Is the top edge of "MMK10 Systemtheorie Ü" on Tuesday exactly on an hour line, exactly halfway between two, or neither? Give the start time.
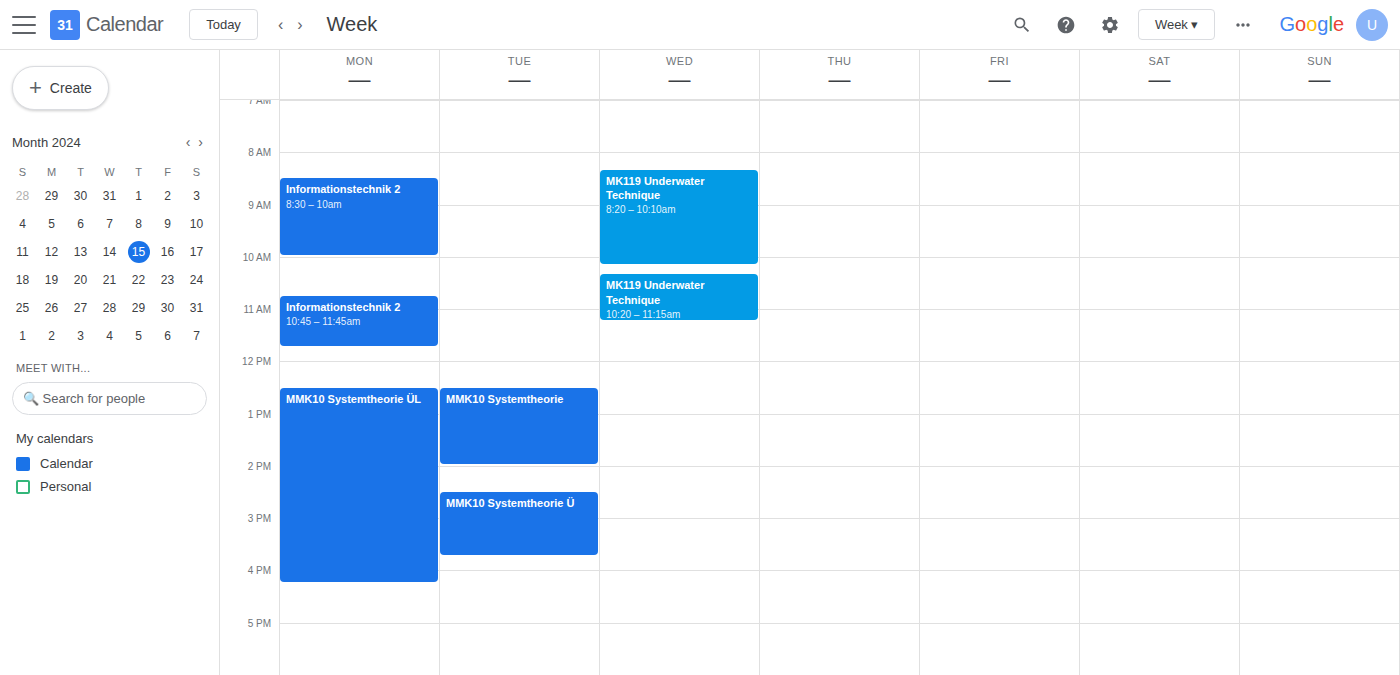
2:30 PM -- halfway between the 2 PM and 3 PM lines.